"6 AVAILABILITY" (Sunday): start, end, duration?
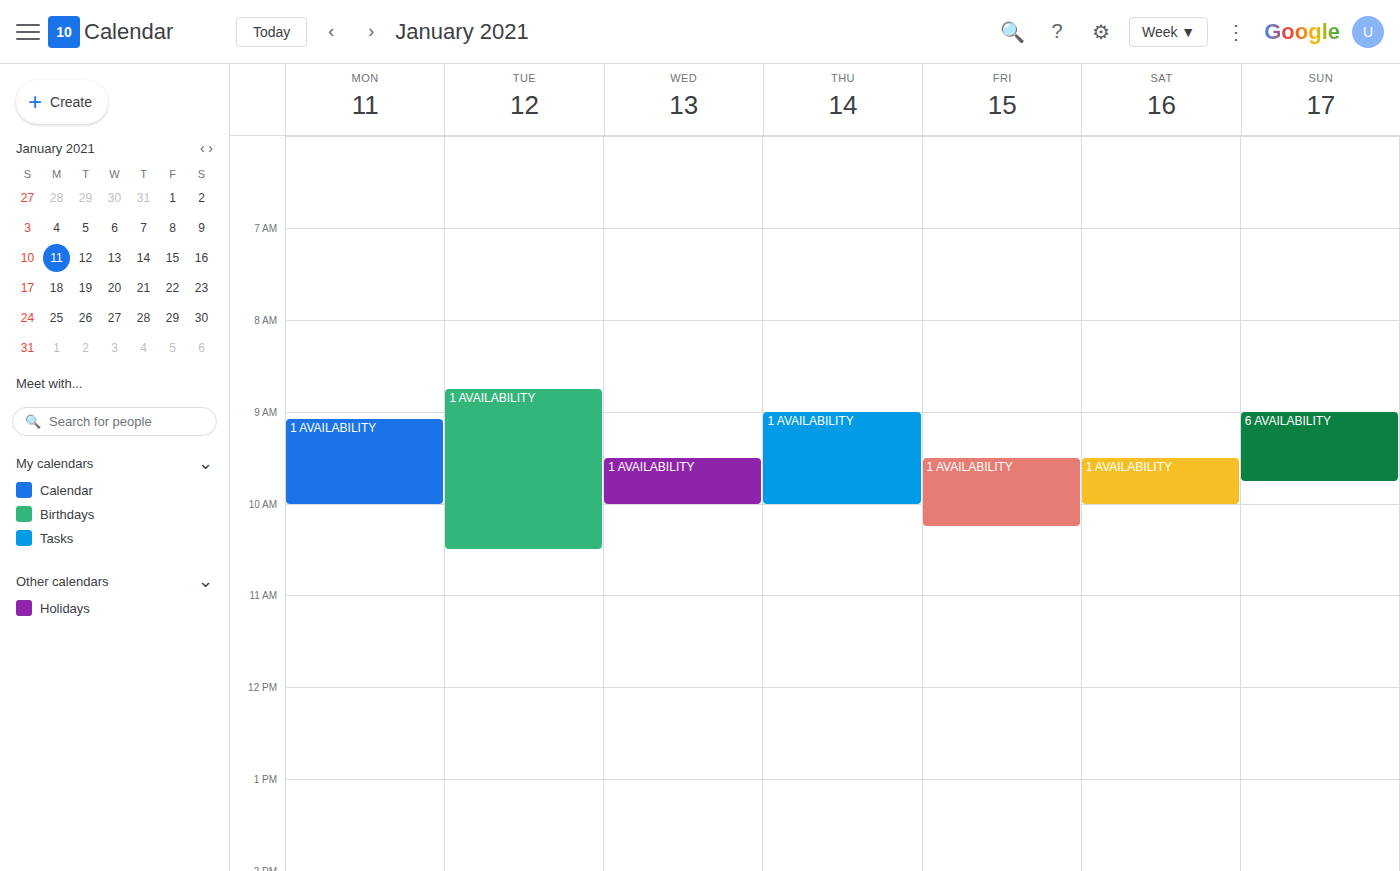
9:00 AM to 9:45 AM, 45 minutes